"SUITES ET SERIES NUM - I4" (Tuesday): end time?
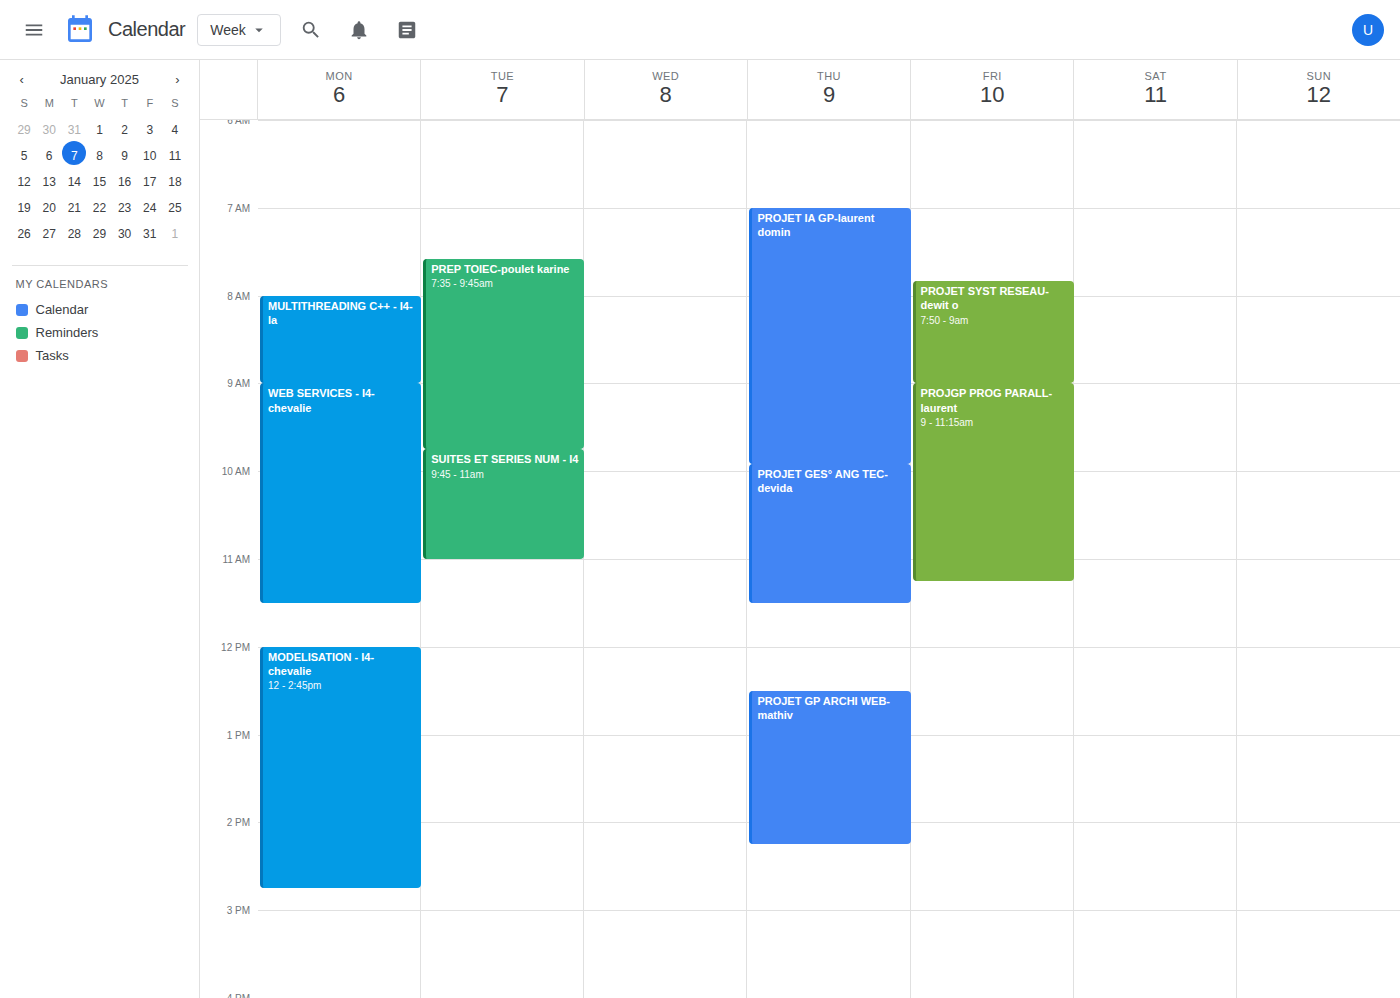
11:00 AM